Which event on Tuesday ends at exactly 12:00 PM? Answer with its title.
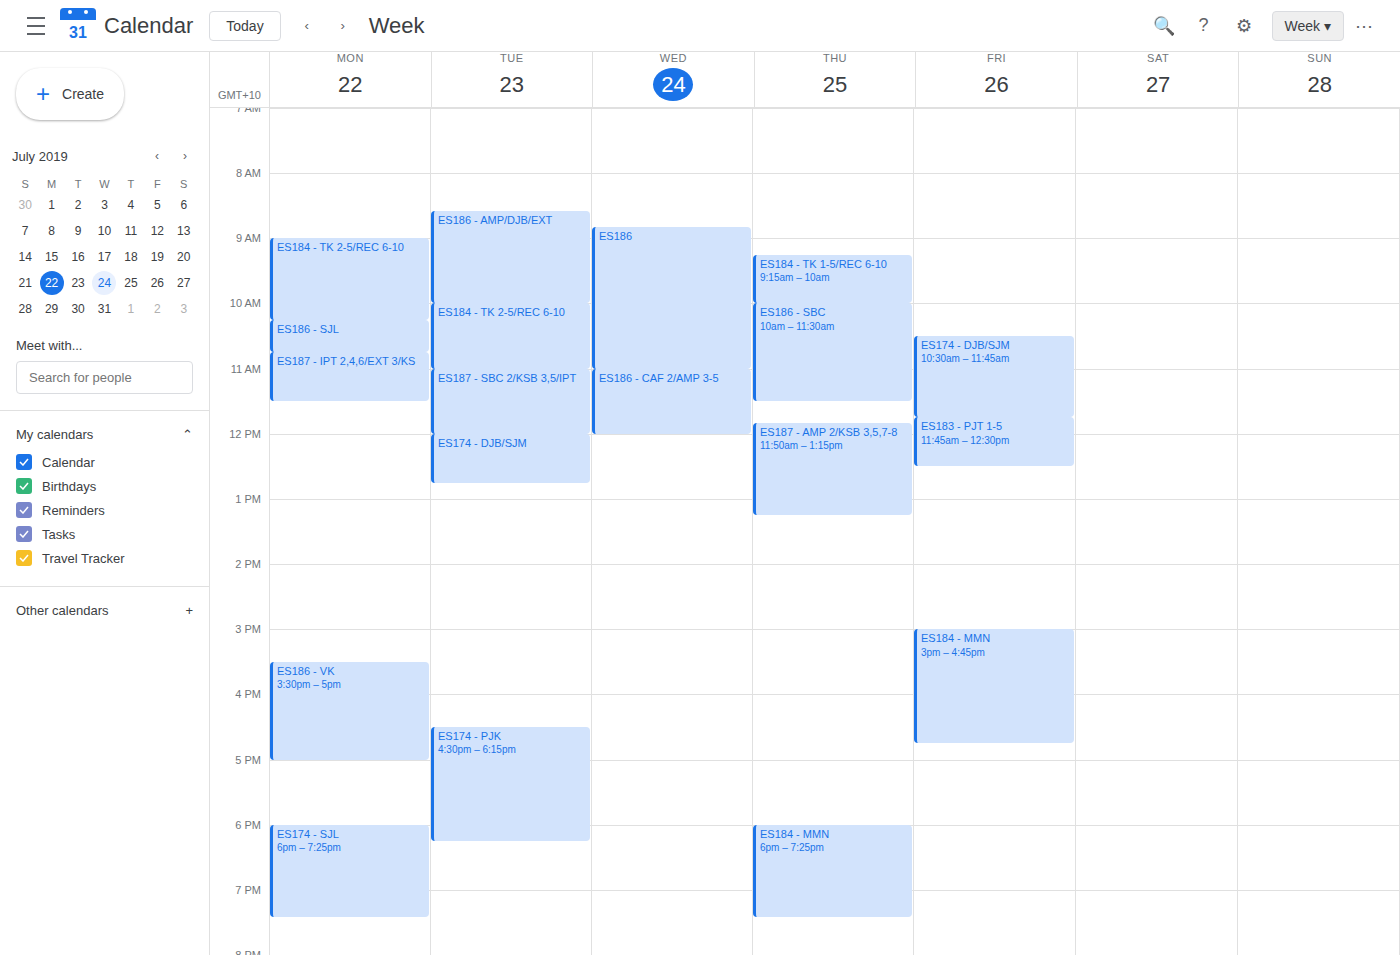
"ES187 - SBC 2/KSB 3,5/IPT"